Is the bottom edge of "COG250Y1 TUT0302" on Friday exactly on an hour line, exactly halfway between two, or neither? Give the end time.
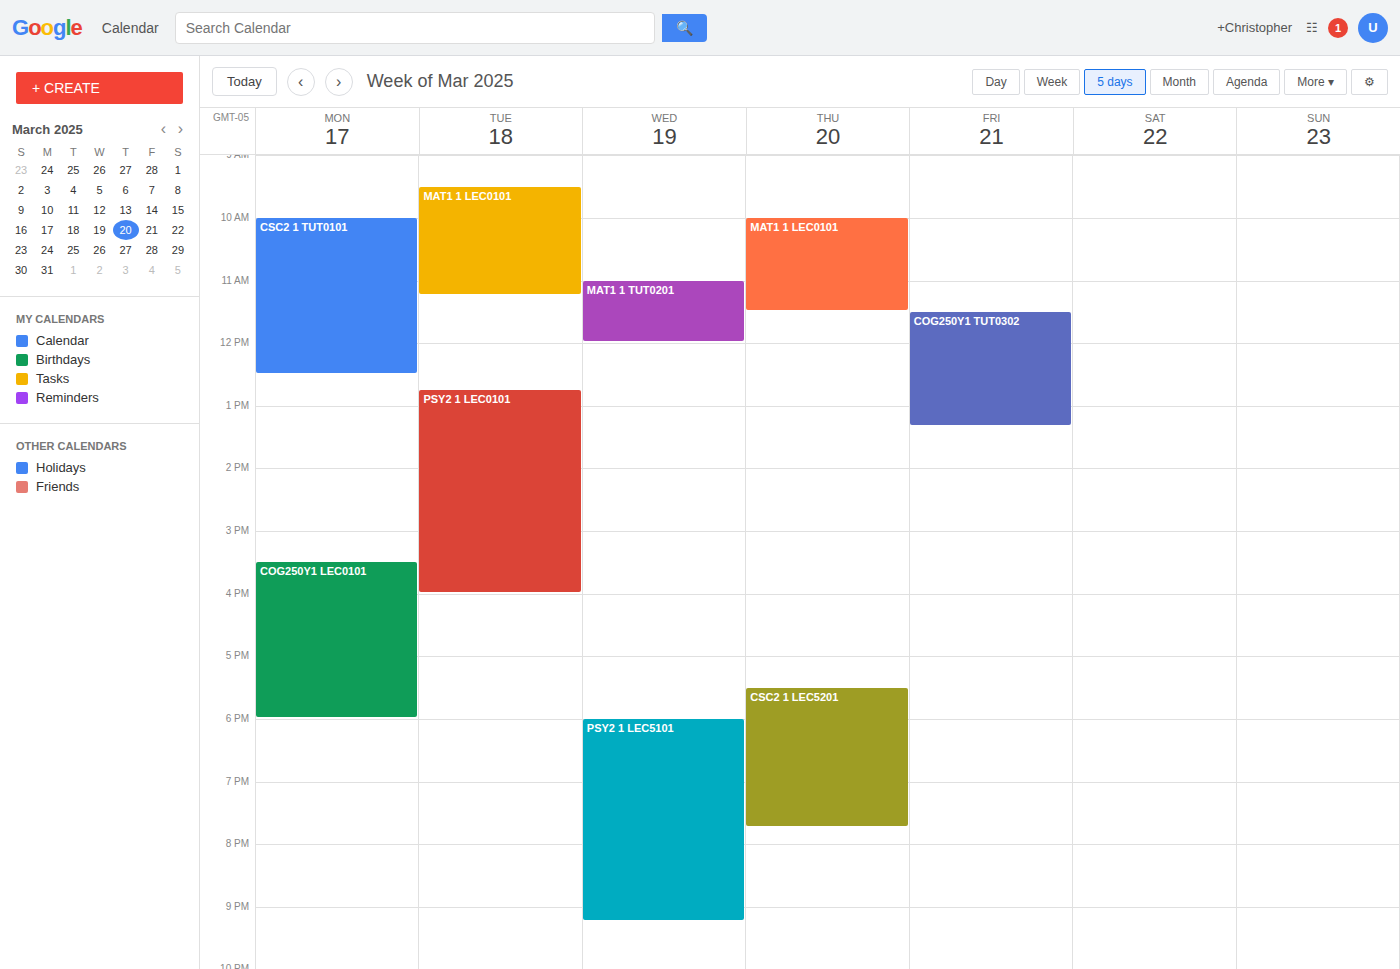
1:20 PM -- neither: 20 minutes below the 1 PM line and 40 minutes above the 2 PM line.